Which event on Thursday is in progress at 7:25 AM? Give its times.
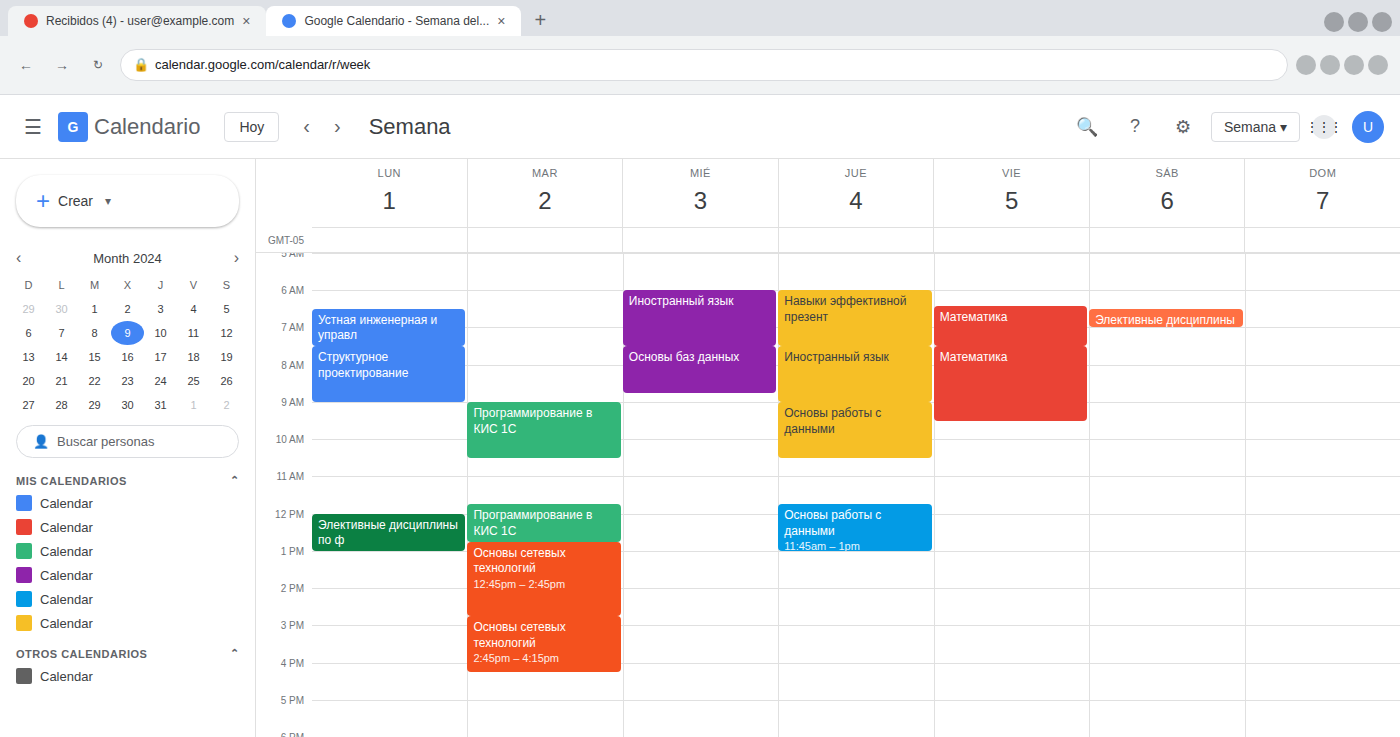
"Навыки эффективной презент", 6:00 AM to 7:30 AM